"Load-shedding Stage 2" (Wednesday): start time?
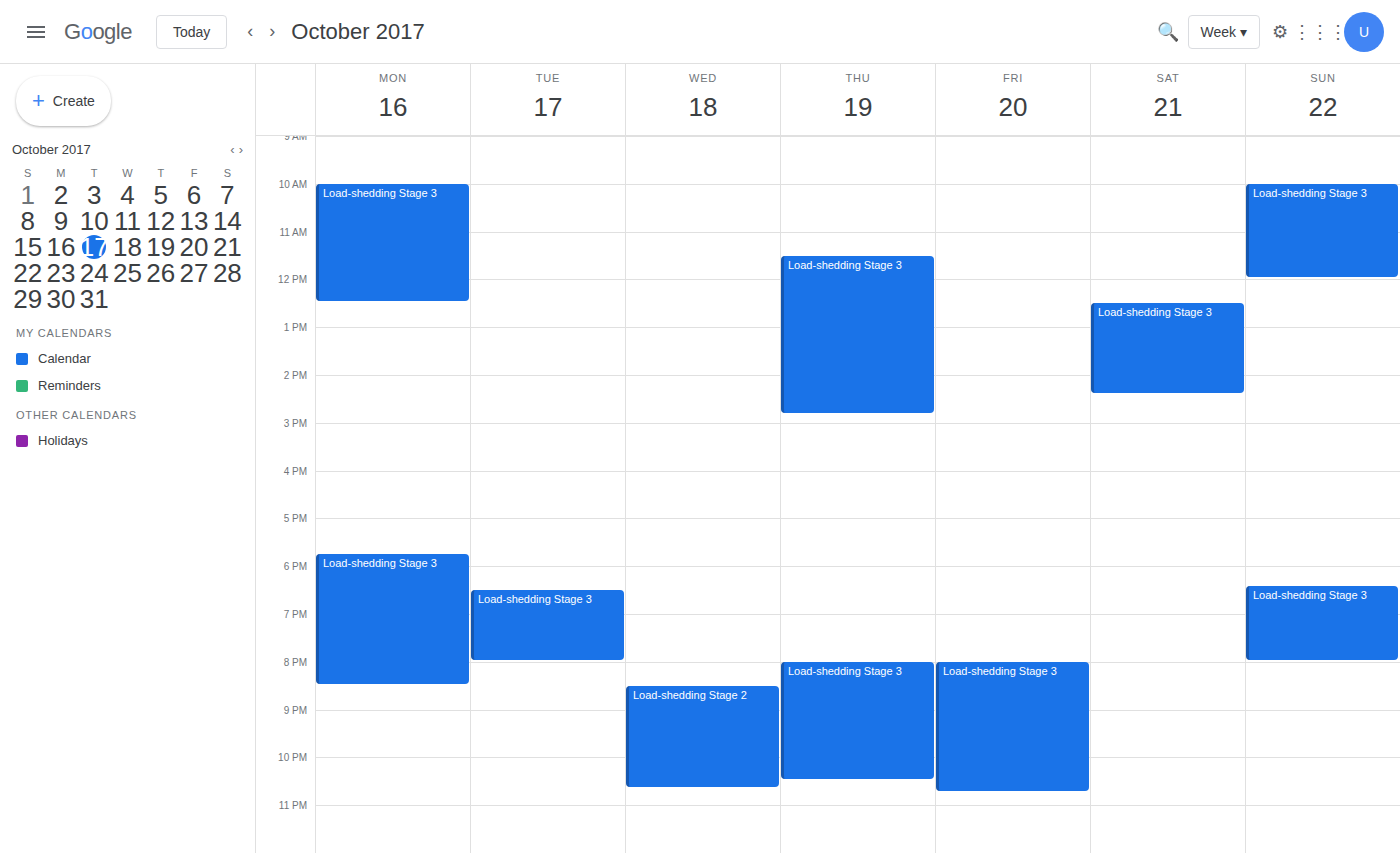
8:30 PM